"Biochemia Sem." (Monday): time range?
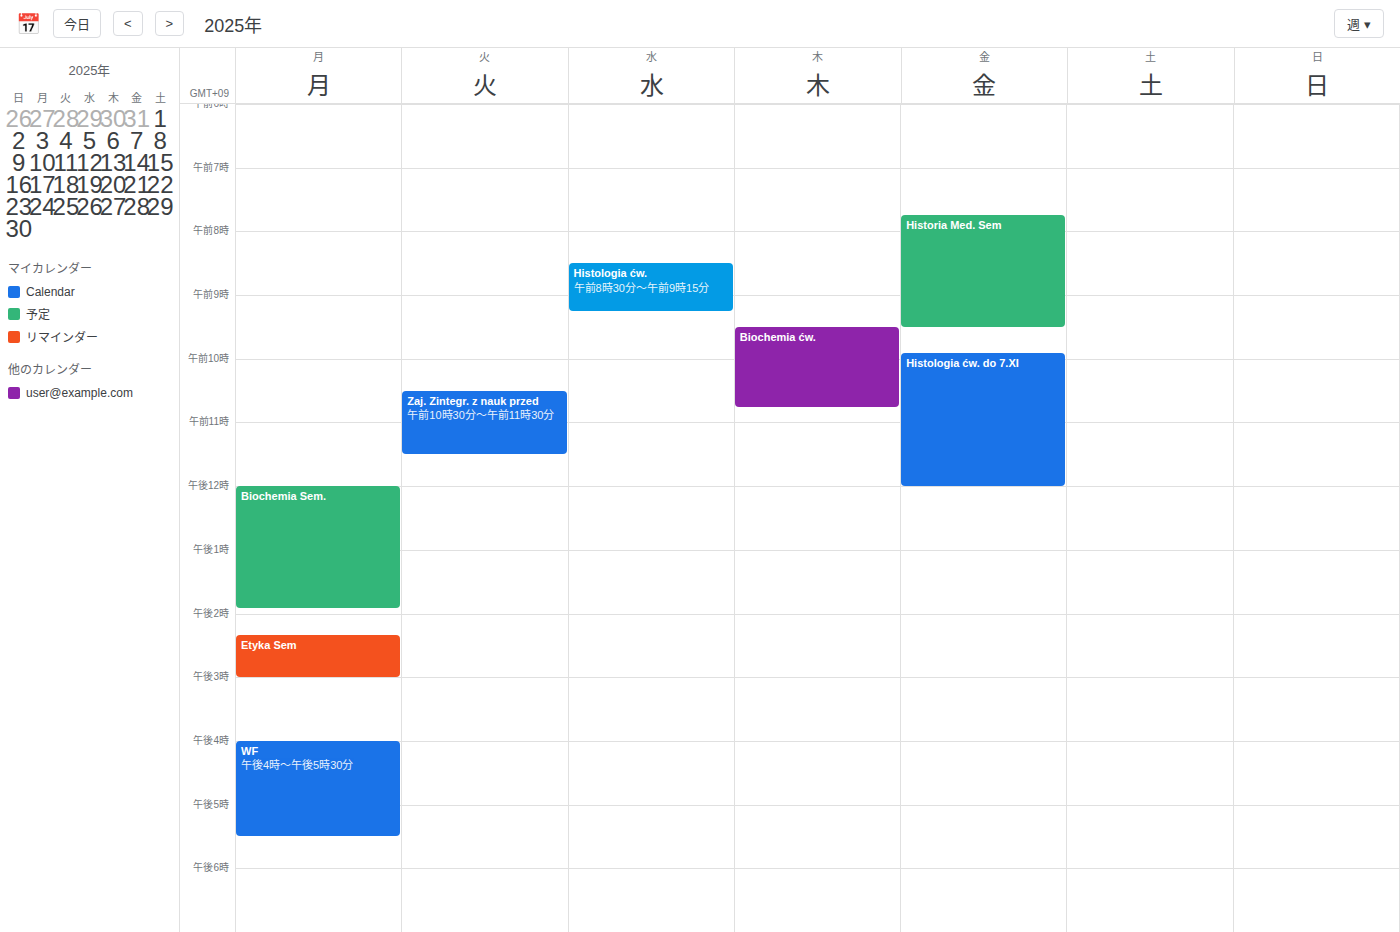
12:00 to 13:55